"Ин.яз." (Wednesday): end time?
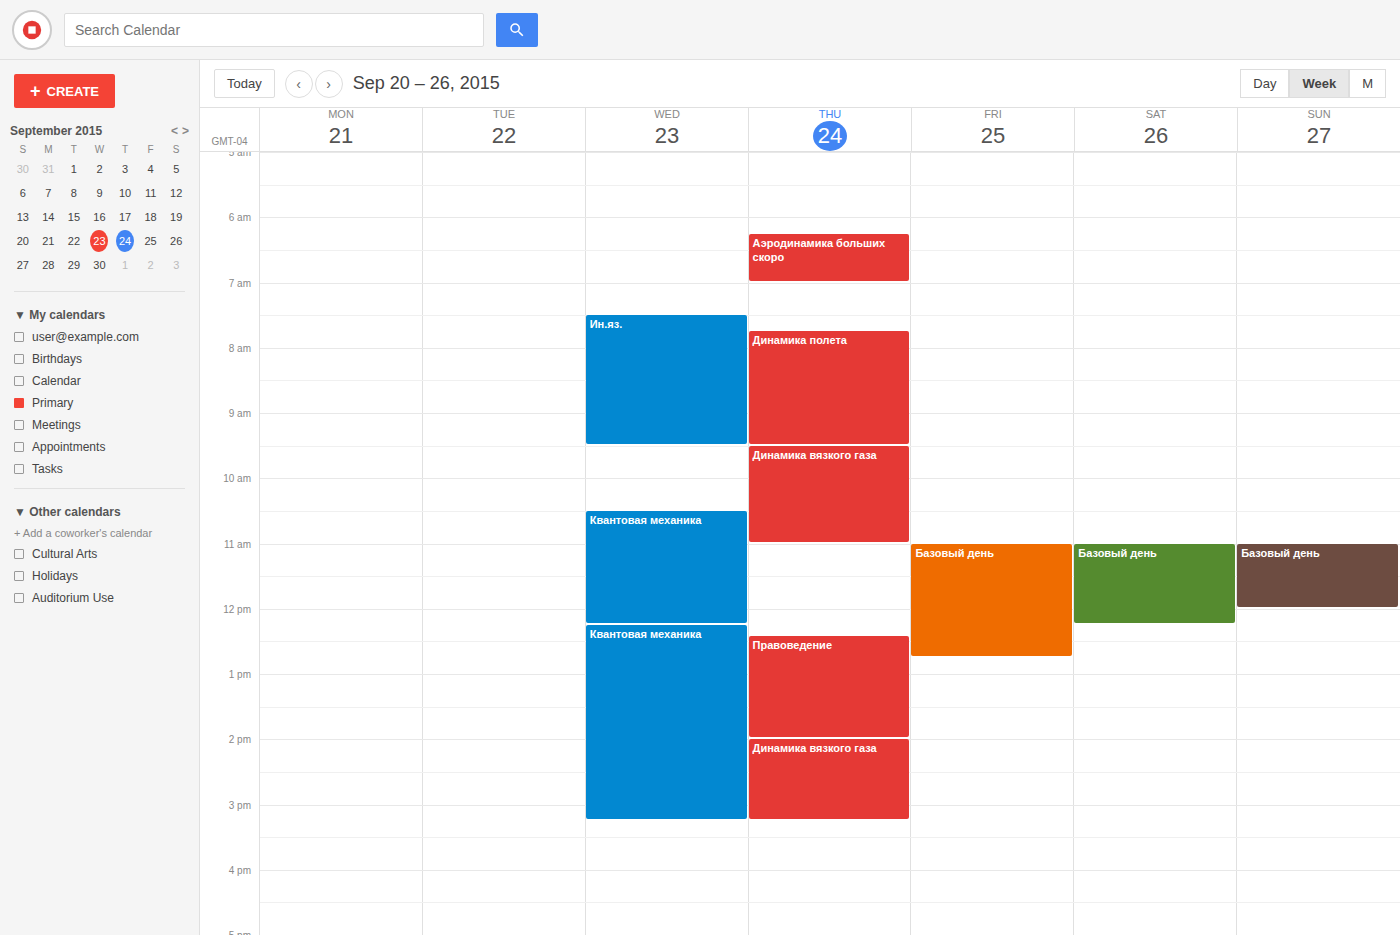
09:30